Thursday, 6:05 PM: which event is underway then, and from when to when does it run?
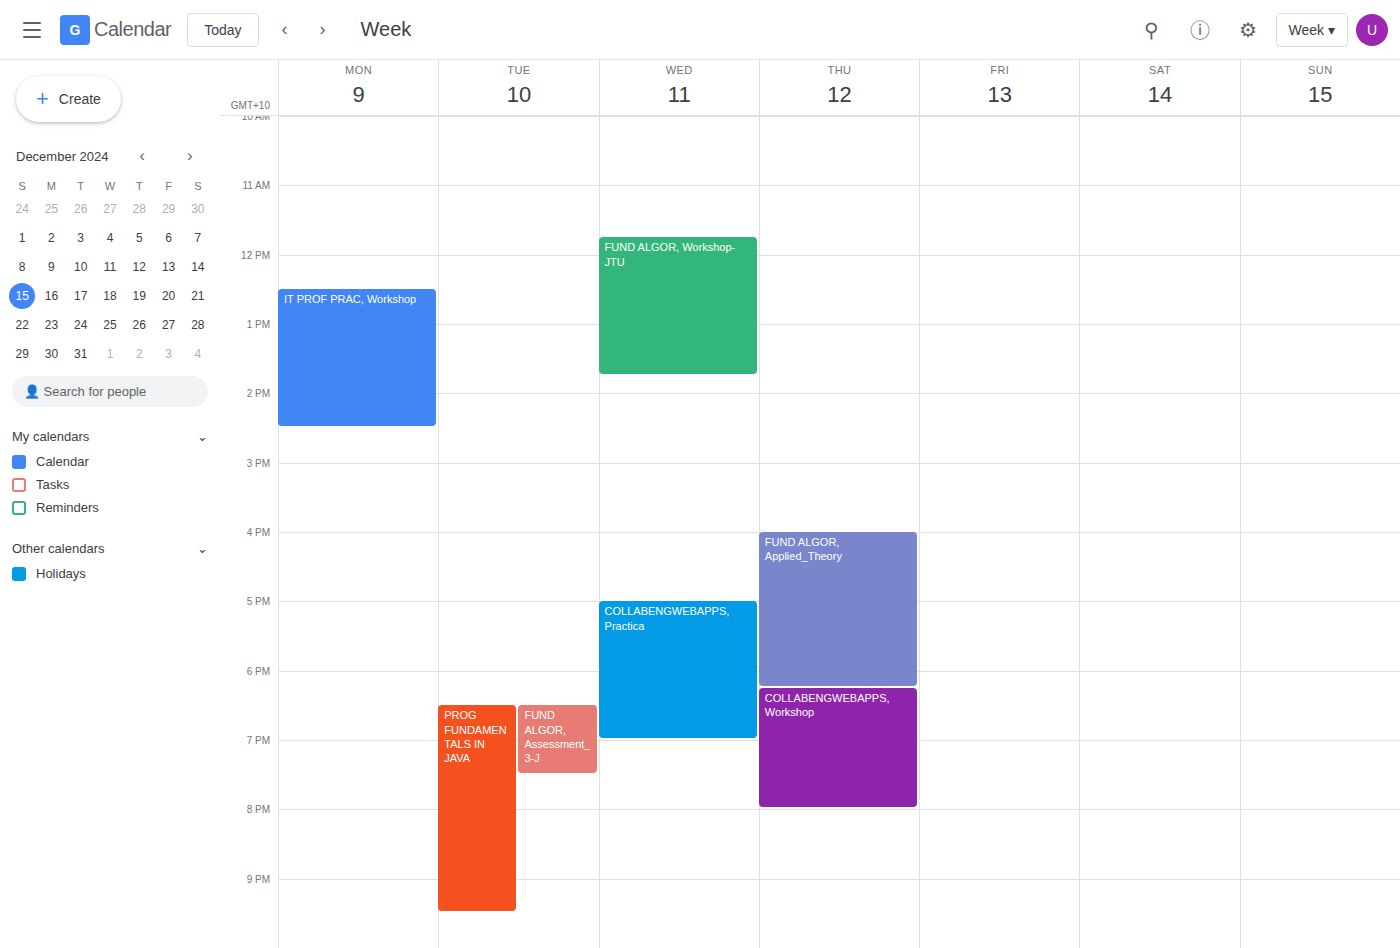
"FUND ALGOR, Applied_Theory", 4:00 PM to 6:15 PM